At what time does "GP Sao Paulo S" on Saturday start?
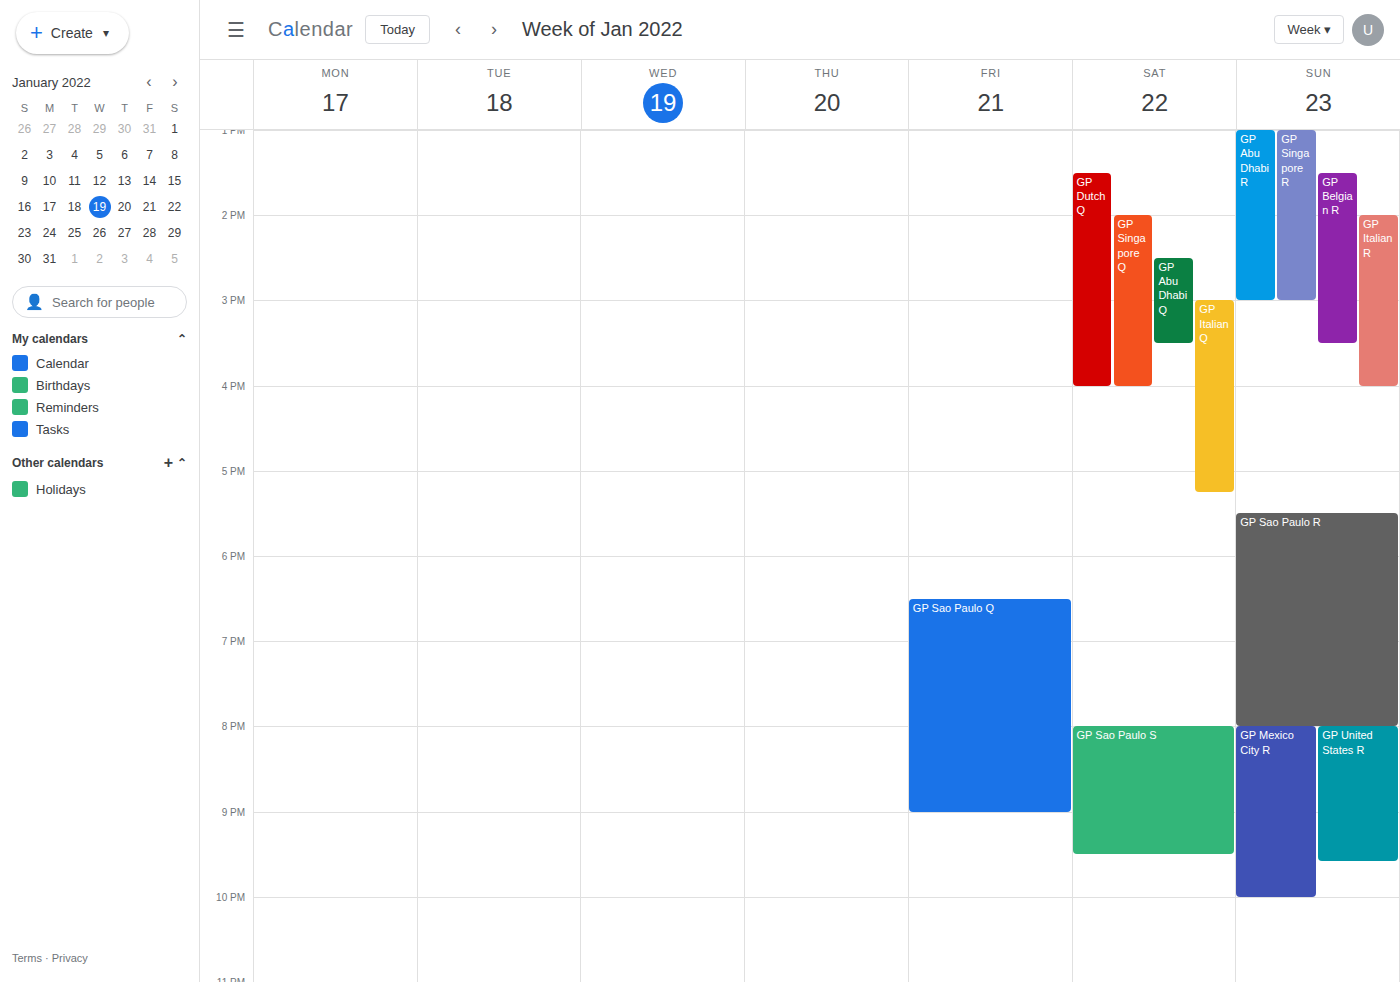
8:00 PM